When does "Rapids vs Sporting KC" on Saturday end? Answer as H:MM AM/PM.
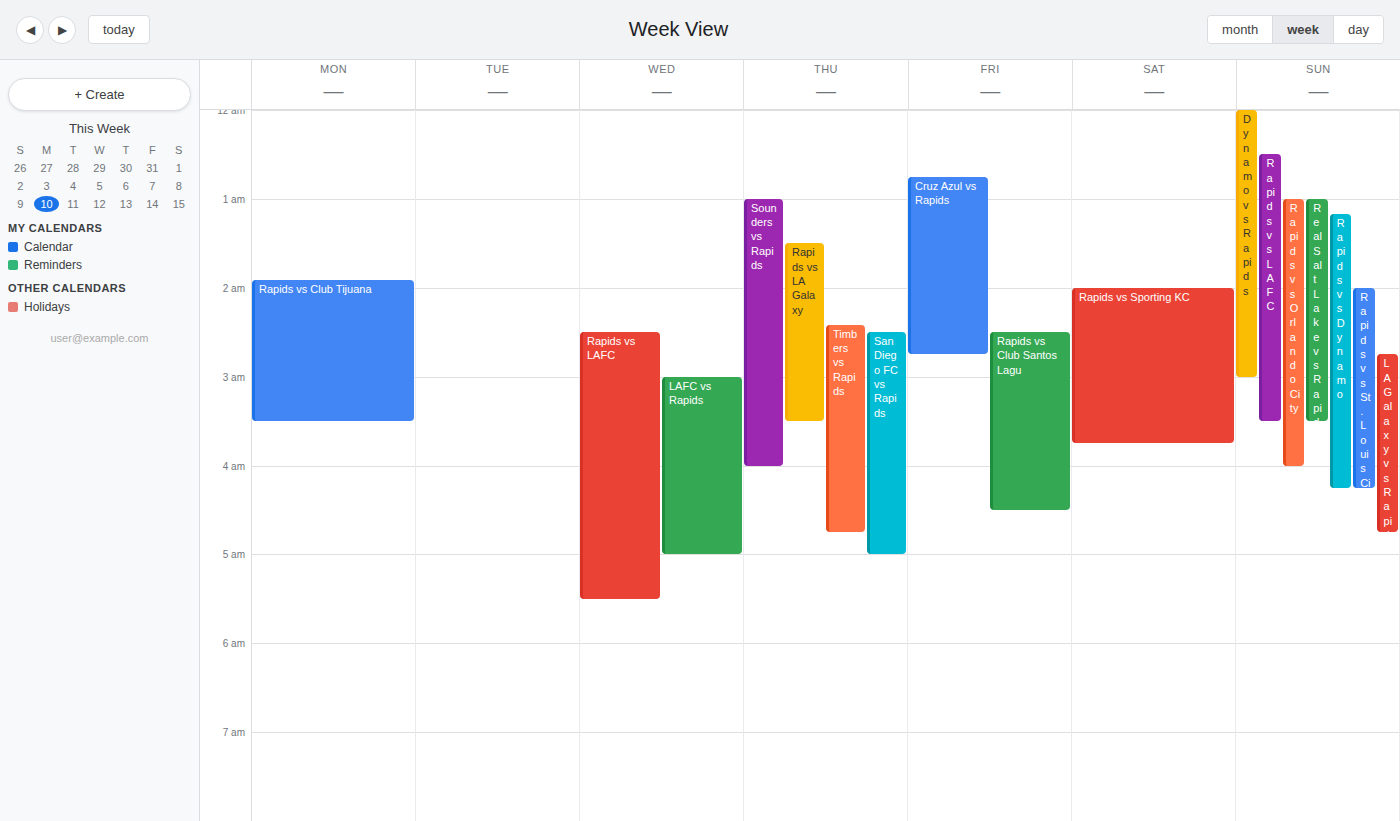
3:45 AM